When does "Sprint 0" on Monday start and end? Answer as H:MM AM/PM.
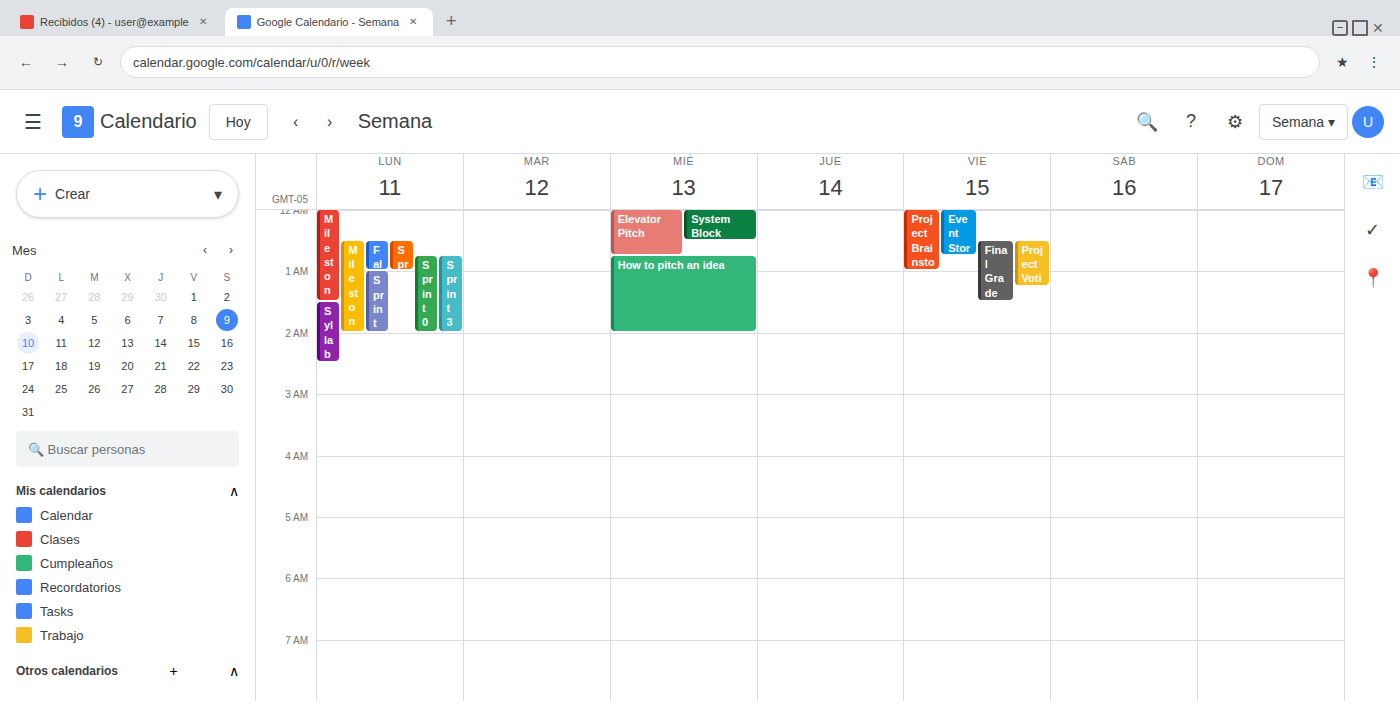
12:45 AM to 2:00 AM